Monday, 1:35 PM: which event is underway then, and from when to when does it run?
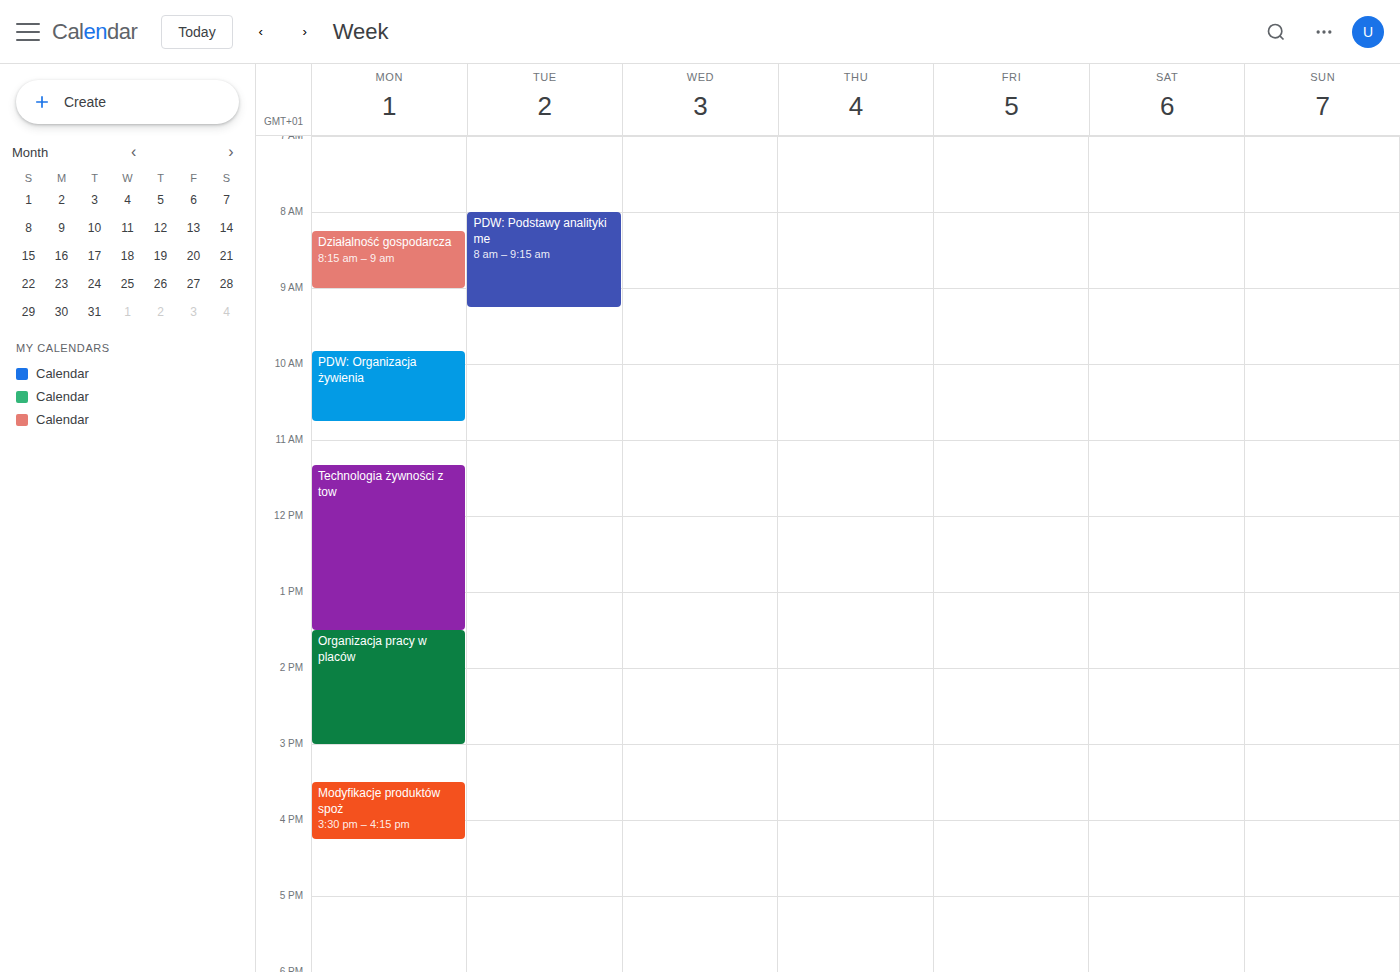
"Organizacja pracy w placów", 1:30 PM to 3:00 PM